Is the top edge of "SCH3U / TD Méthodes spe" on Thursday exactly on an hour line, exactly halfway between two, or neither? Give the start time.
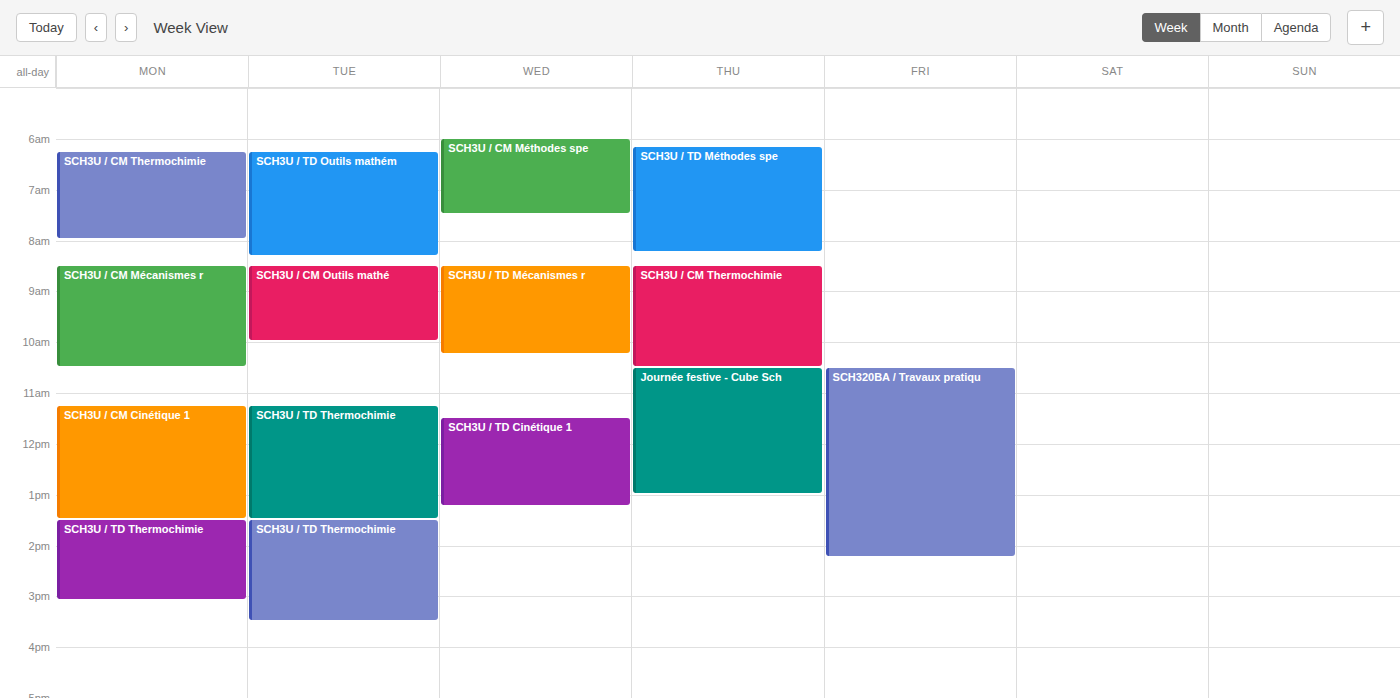
6:10 AM -- neither: 10 minutes below the 6 AM line and 50 minutes above the 7 AM line.